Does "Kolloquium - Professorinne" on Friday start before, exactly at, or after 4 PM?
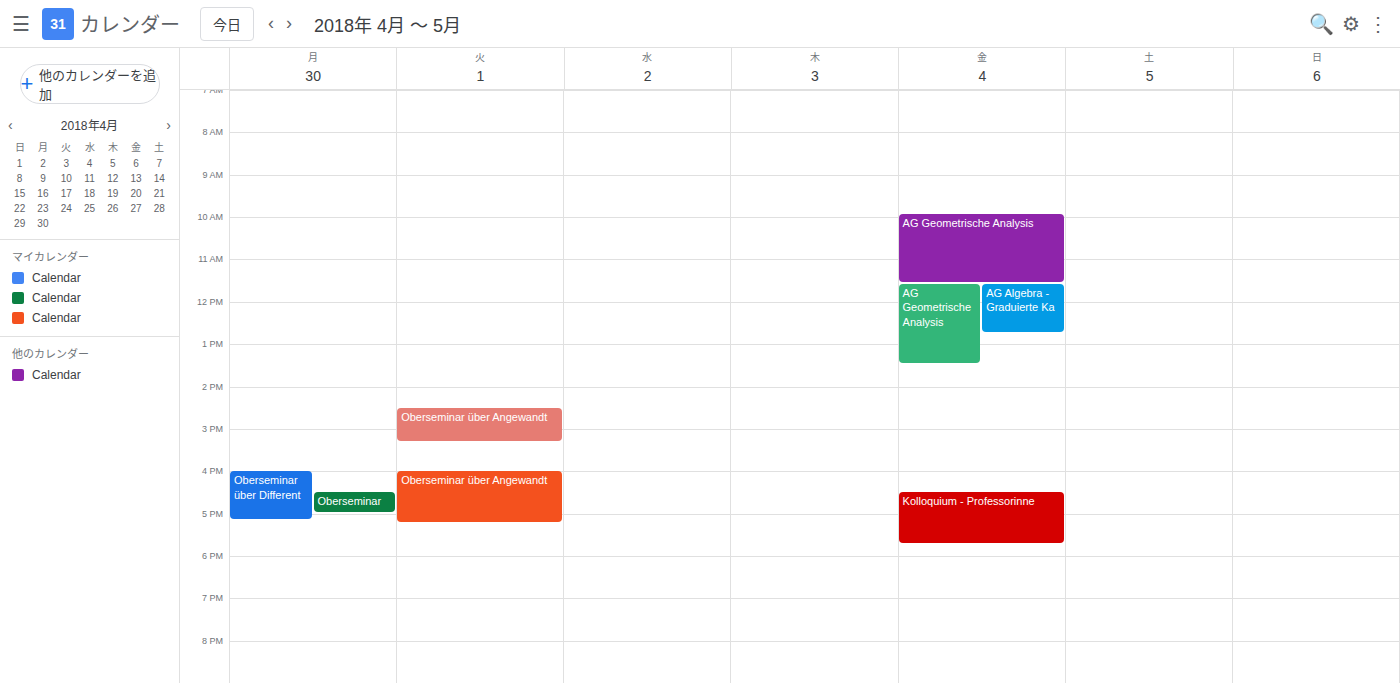
4:30 PM -- after 4 PM, 30 minutes below the 4 PM line.